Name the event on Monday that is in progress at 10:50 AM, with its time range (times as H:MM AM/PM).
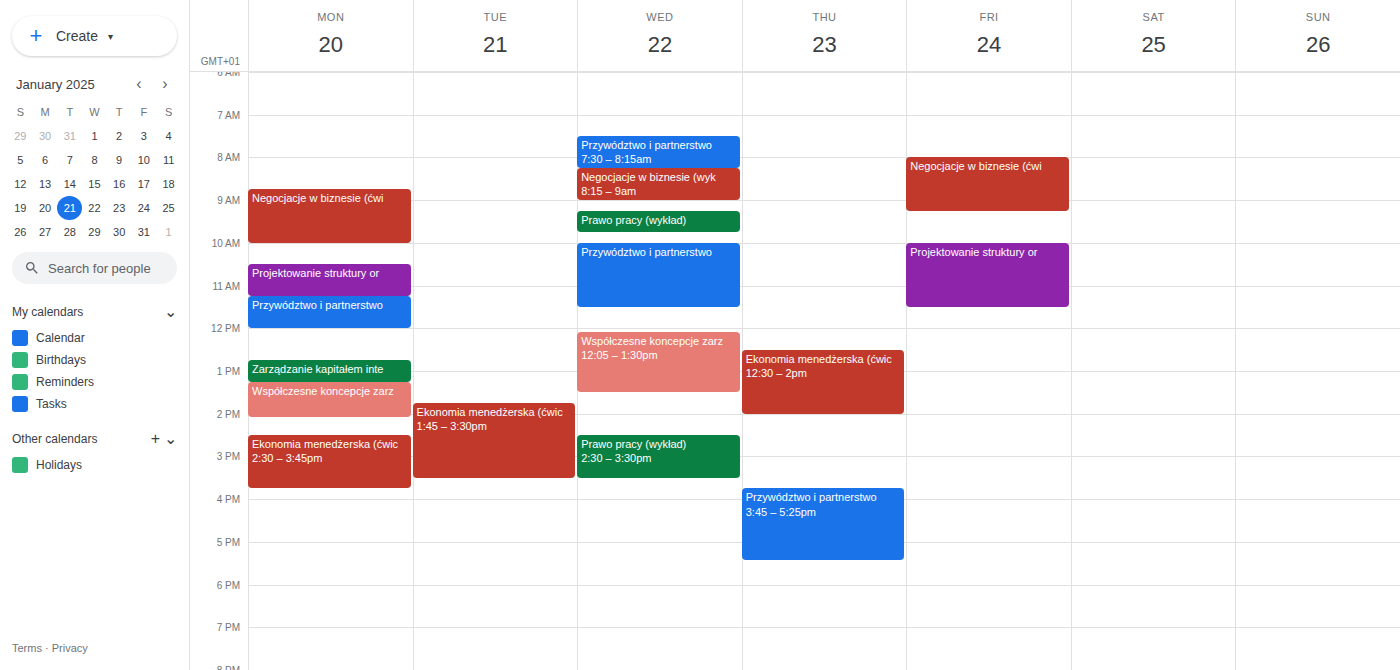
"Projektowanie struktury or", 10:30 AM to 11:15 AM